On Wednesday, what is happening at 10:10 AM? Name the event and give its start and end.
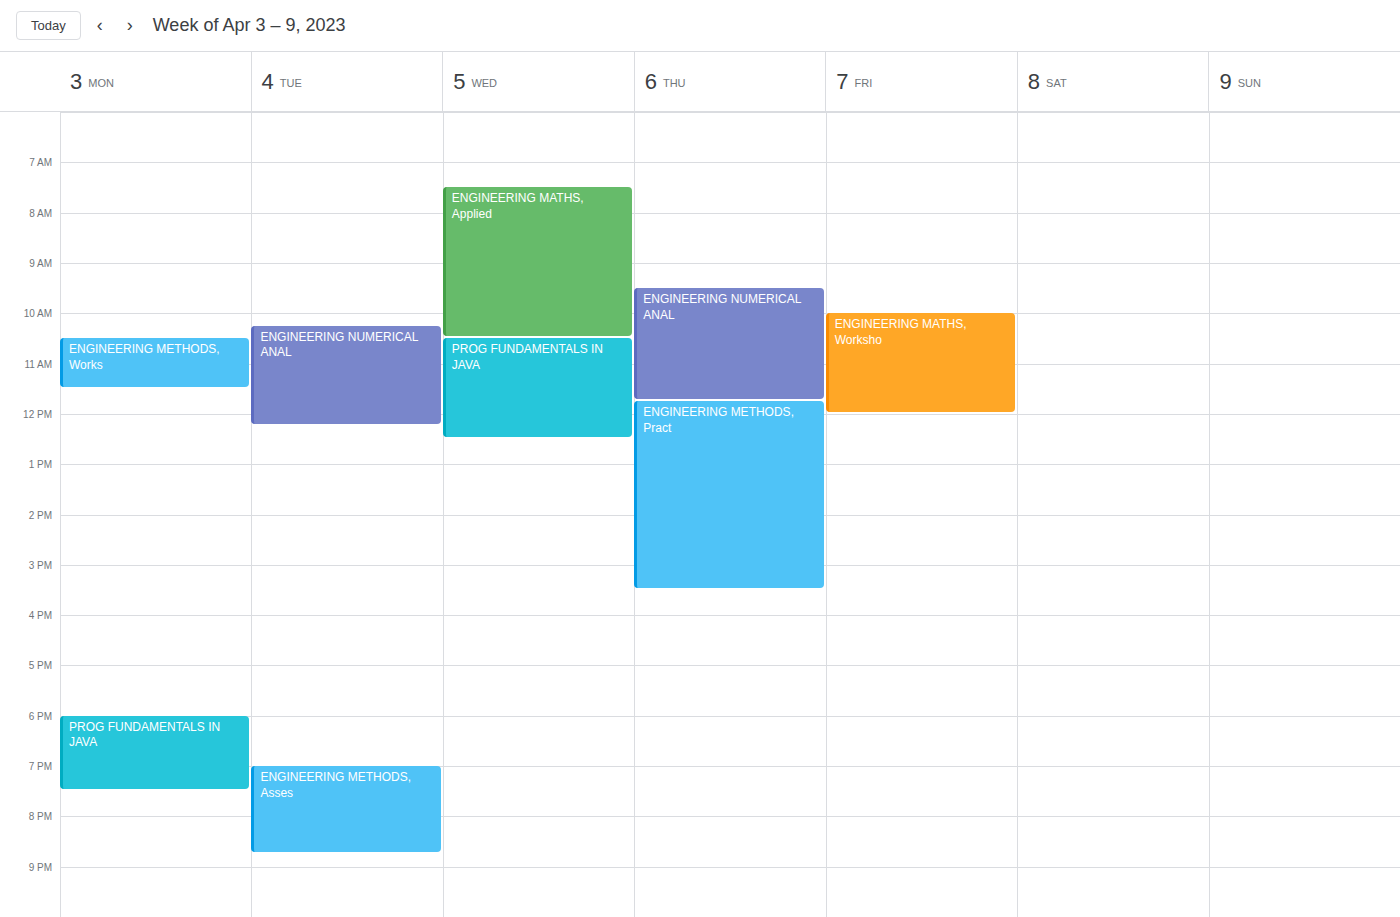
"ENGINEERING MATHS, Applied", 7:30 AM to 10:30 AM